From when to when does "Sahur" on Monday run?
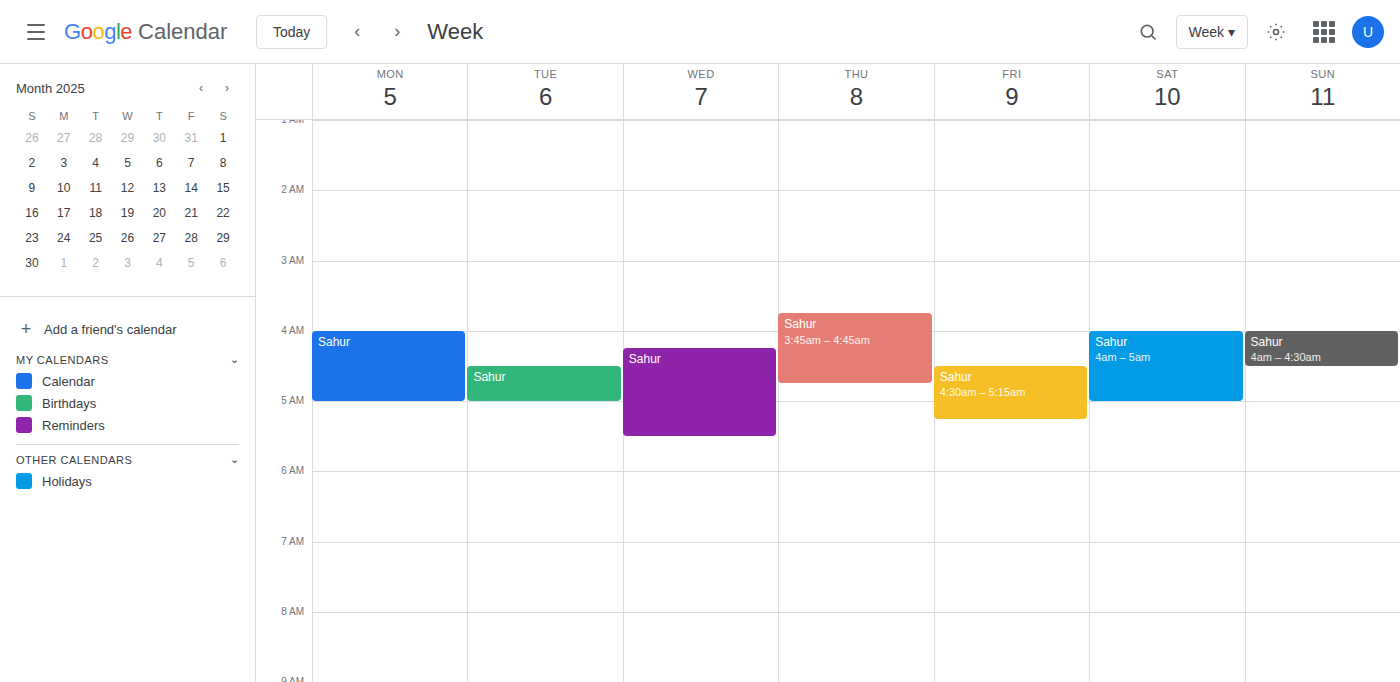
4:00 AM to 5:00 AM